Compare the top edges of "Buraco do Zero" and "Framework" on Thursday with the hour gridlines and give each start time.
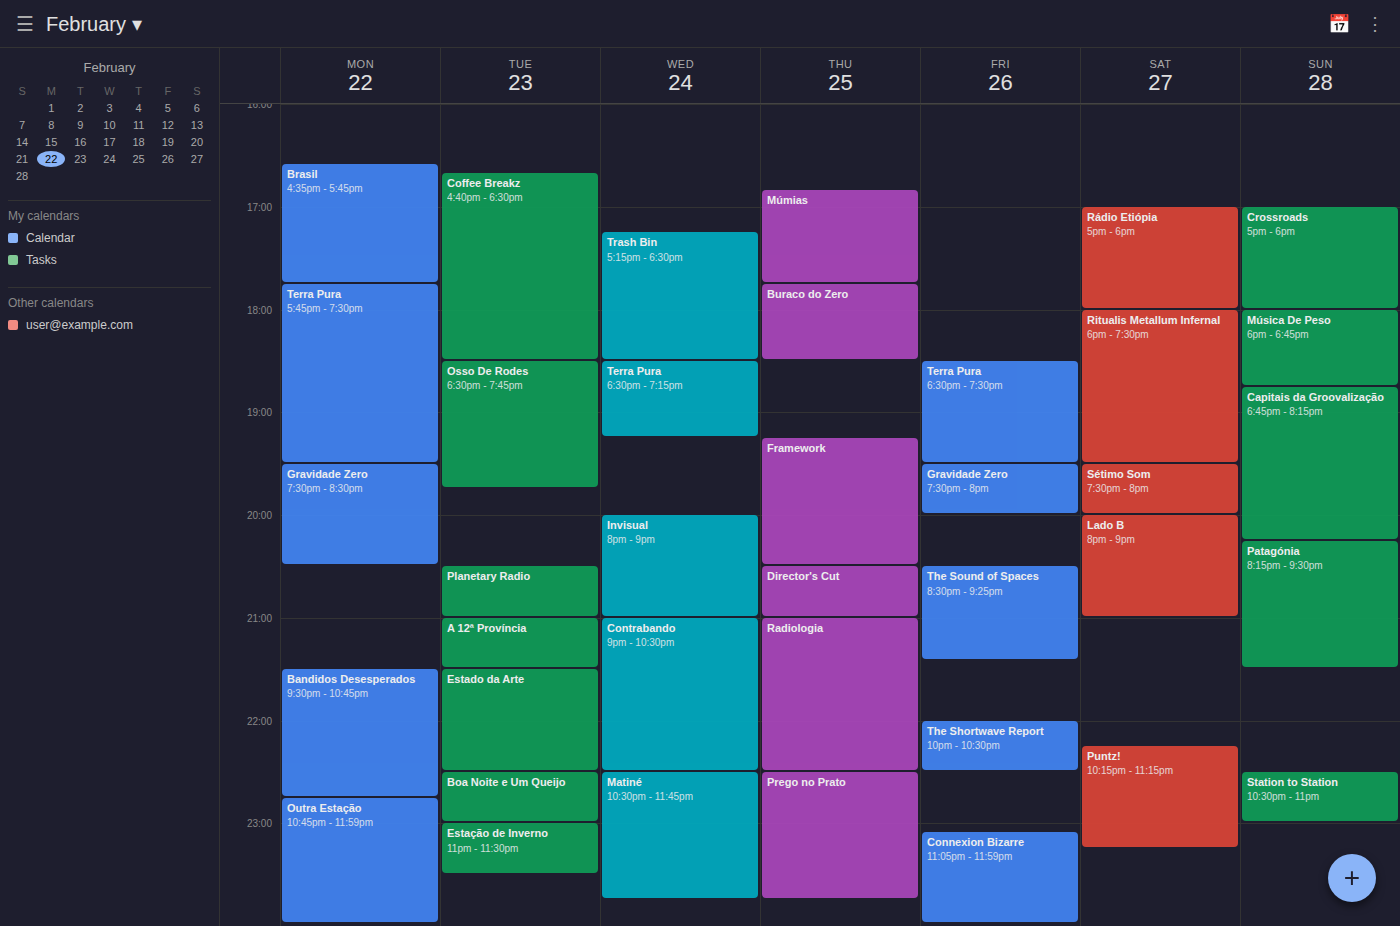
"Buraco do Zero": 5:45 PM, neither: three quarters of the way from the 5 PM line to the 6 PM line. "Framework": 7:15 PM, neither: a quarter of the way from the 7 PM line to the 8 PM line.